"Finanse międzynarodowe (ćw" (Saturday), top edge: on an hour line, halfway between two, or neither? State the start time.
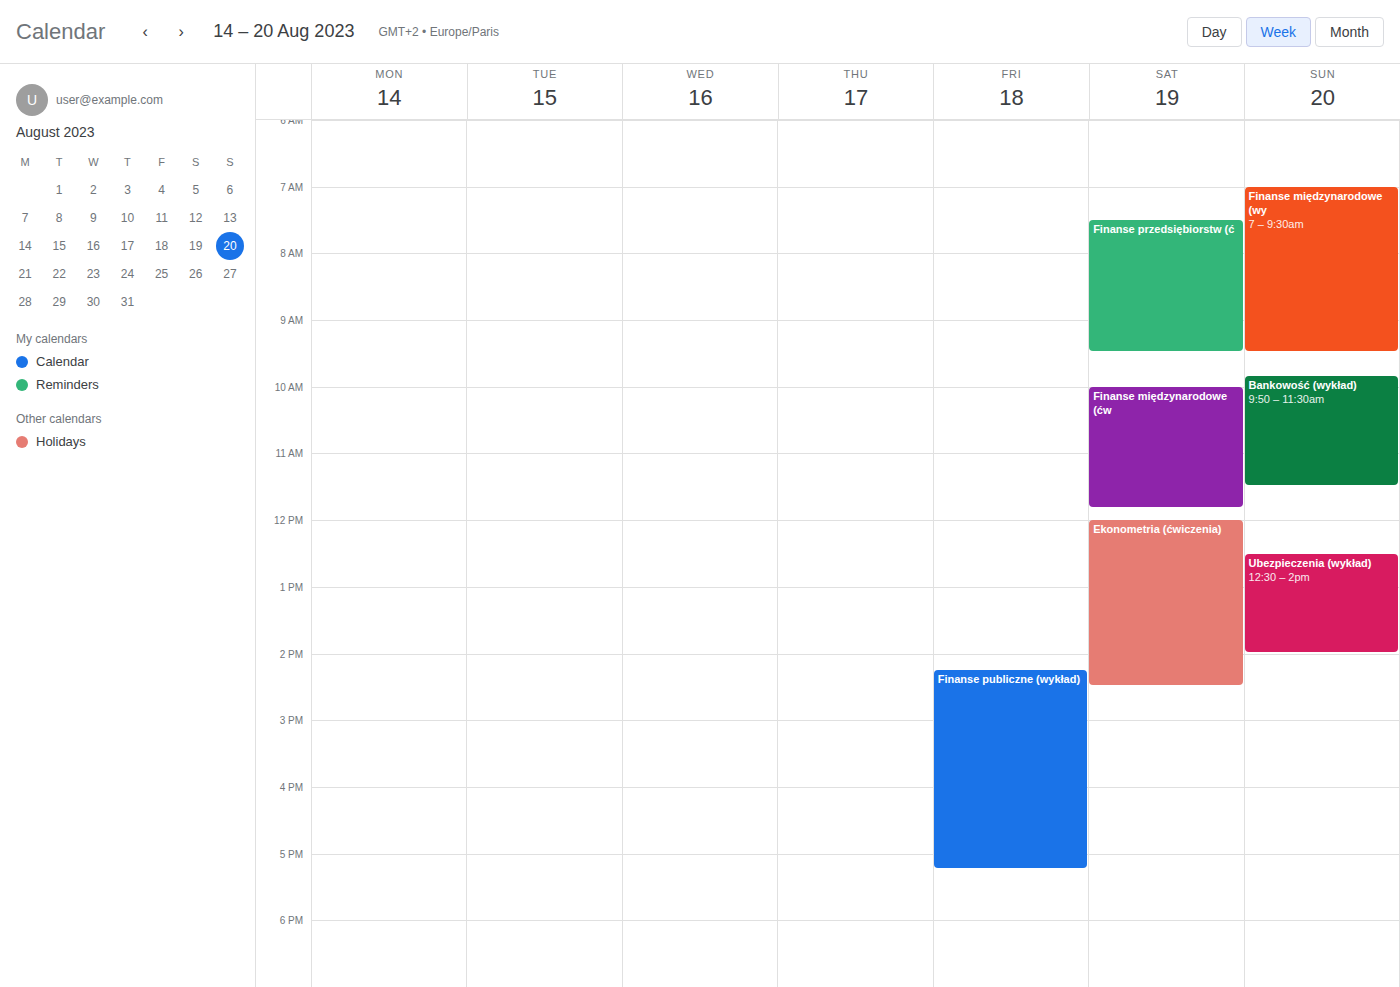
10:00 AM -- exactly on the 10 AM line.